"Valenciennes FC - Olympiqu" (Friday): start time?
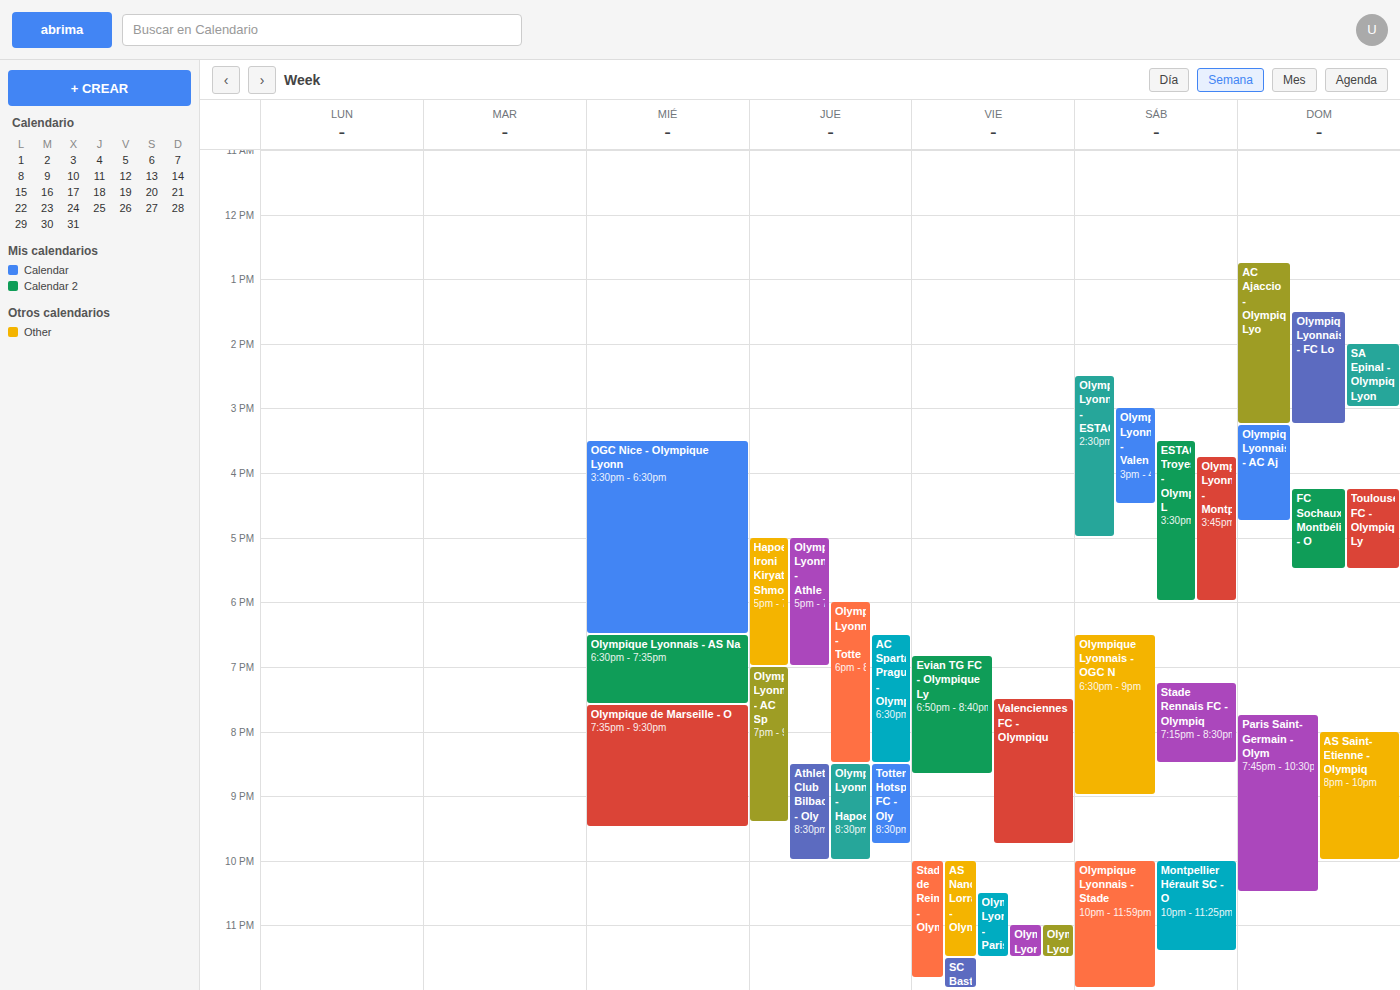
7:30 PM